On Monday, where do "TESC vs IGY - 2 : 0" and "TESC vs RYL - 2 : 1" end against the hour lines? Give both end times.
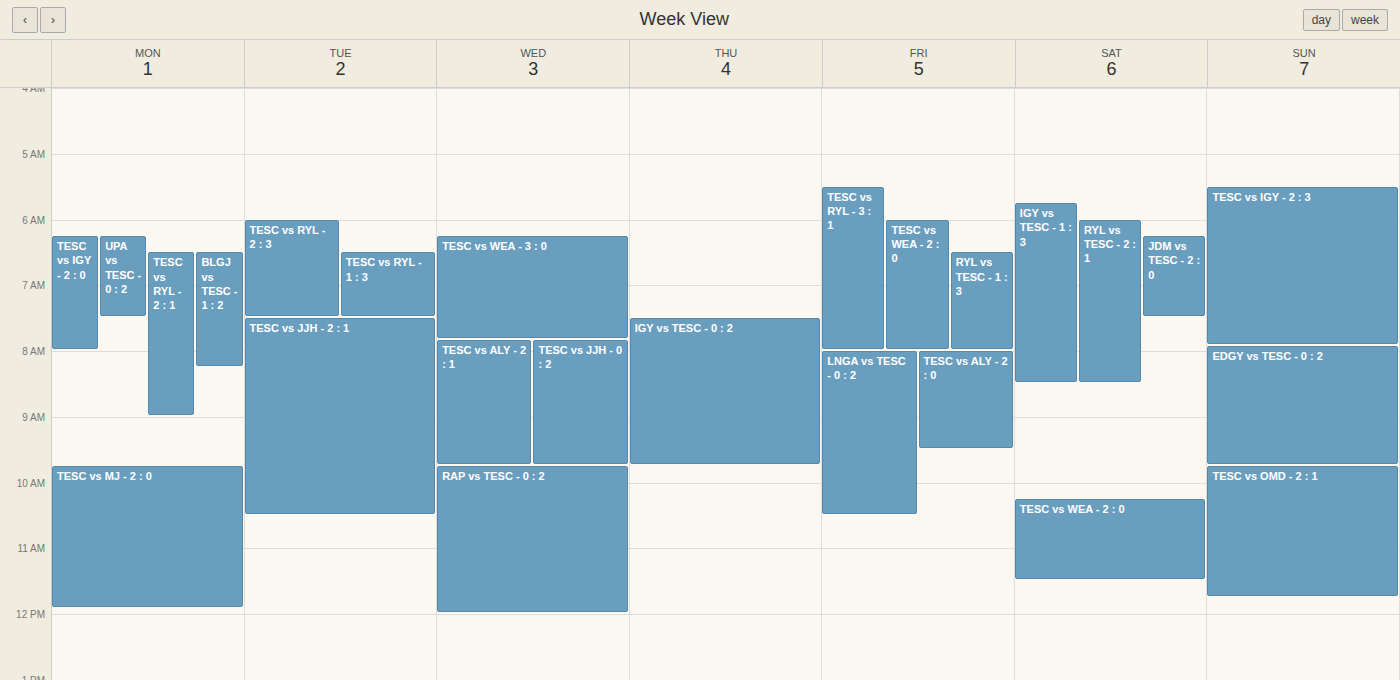
"TESC vs IGY - 2 : 0": 8:00 AM, exactly on the 8 AM line. "TESC vs RYL - 2 : 1": 9:00 AM, exactly on the 9 AM line.